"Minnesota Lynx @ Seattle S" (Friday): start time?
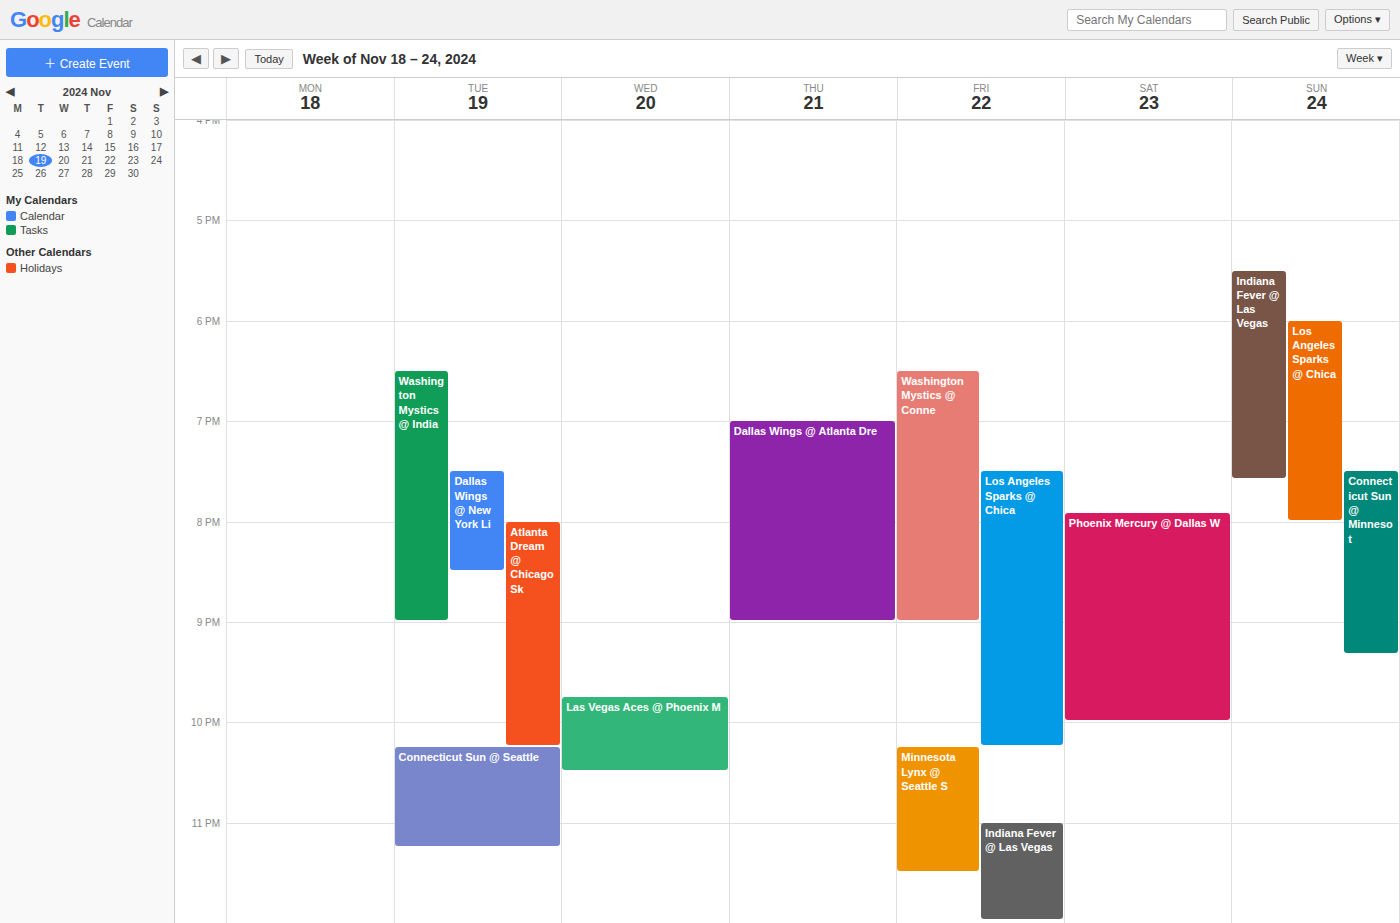
10:15 PM